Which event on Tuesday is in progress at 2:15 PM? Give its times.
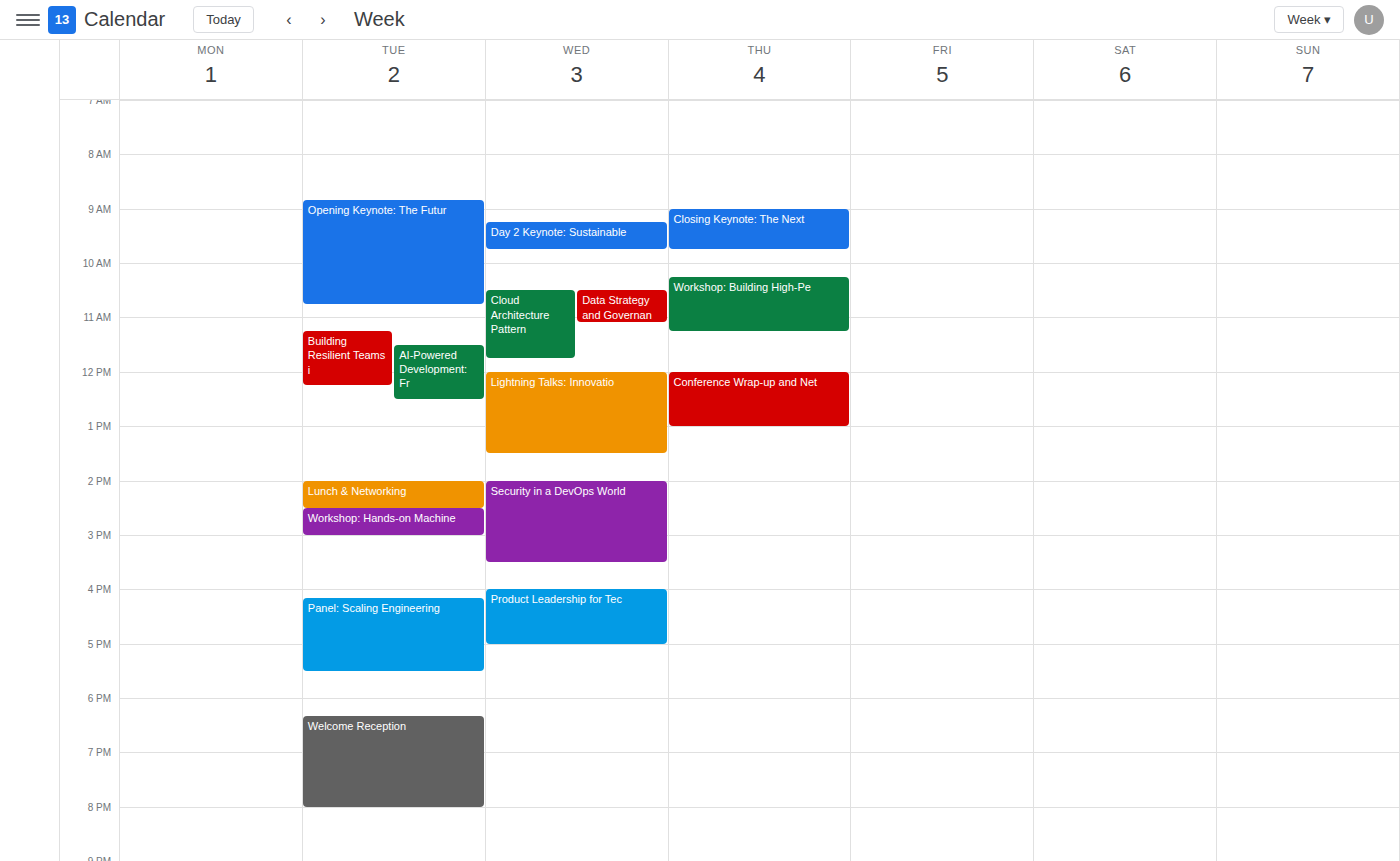
"Lunch & Networking", 2:00 PM to 2:30 PM